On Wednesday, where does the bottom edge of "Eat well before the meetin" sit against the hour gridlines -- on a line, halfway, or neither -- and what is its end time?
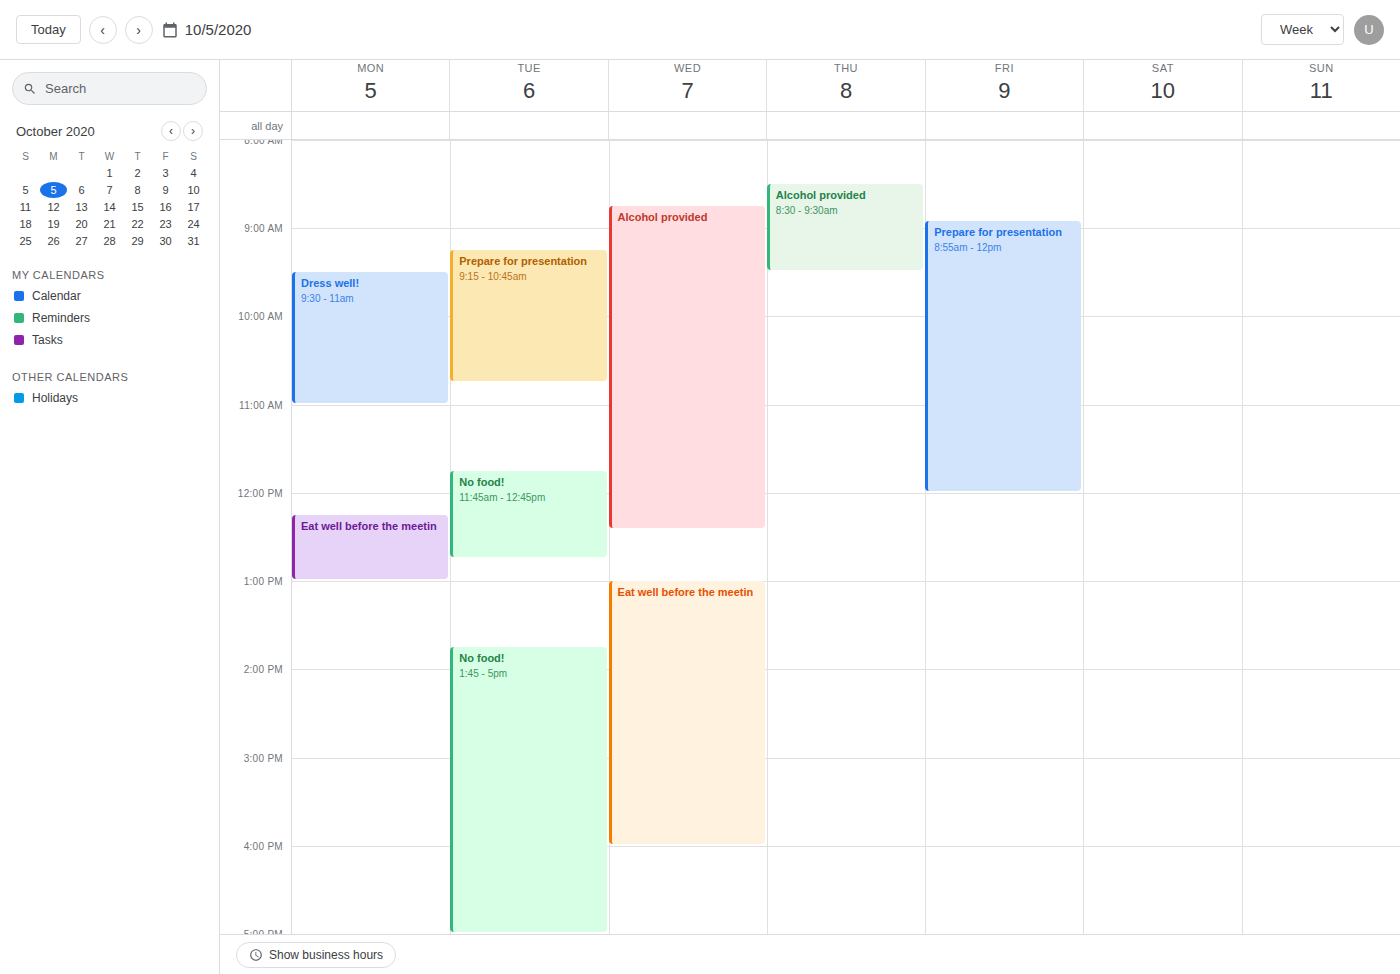
4:00 PM -- exactly on the 4 PM line.